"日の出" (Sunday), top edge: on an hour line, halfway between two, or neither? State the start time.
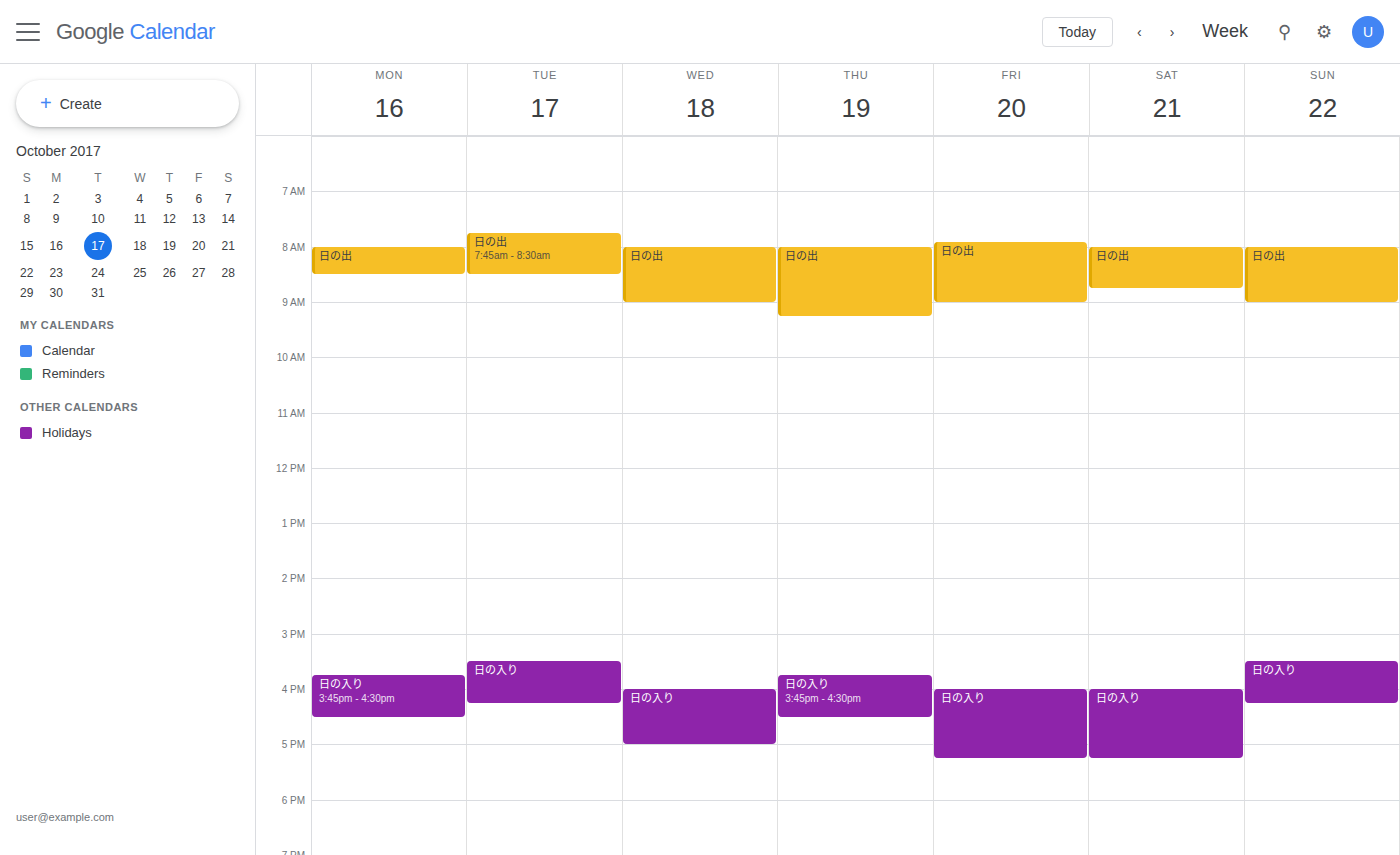
8:00 AM -- exactly on the 8 AM line.